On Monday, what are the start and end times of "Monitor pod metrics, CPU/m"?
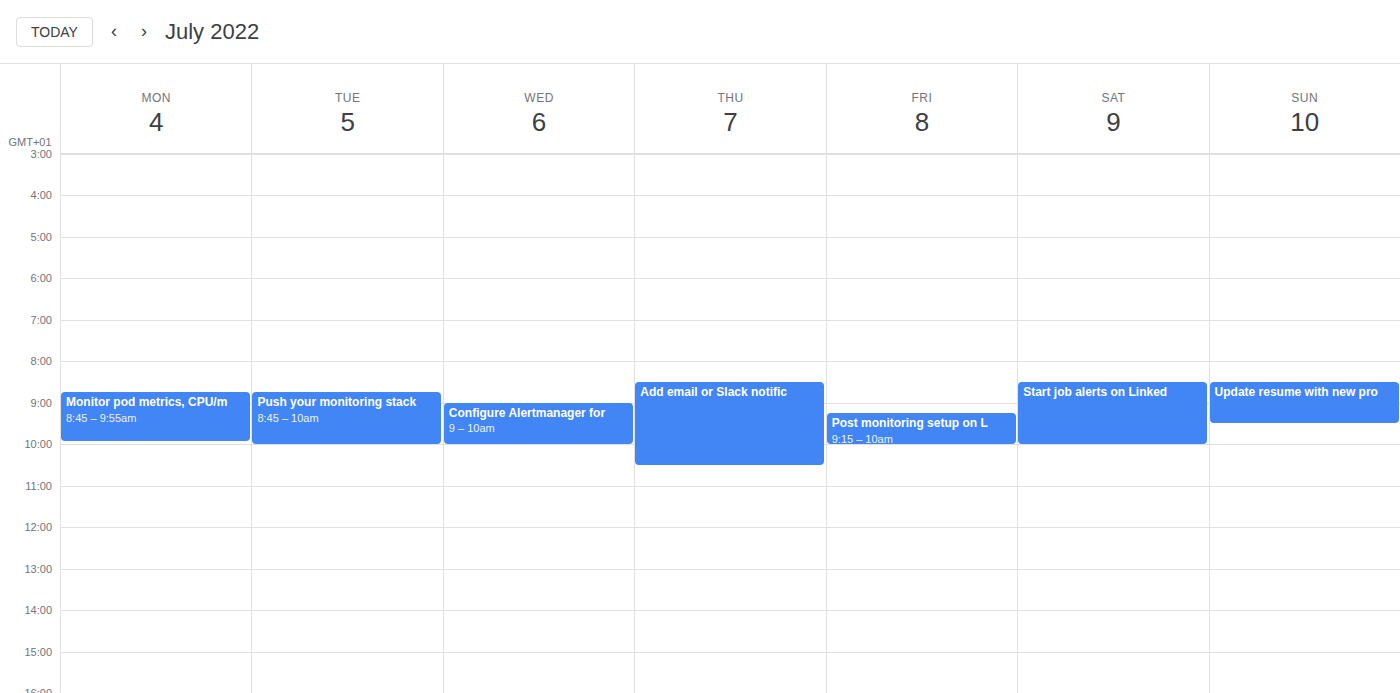
8:45 AM to 9:55 AM